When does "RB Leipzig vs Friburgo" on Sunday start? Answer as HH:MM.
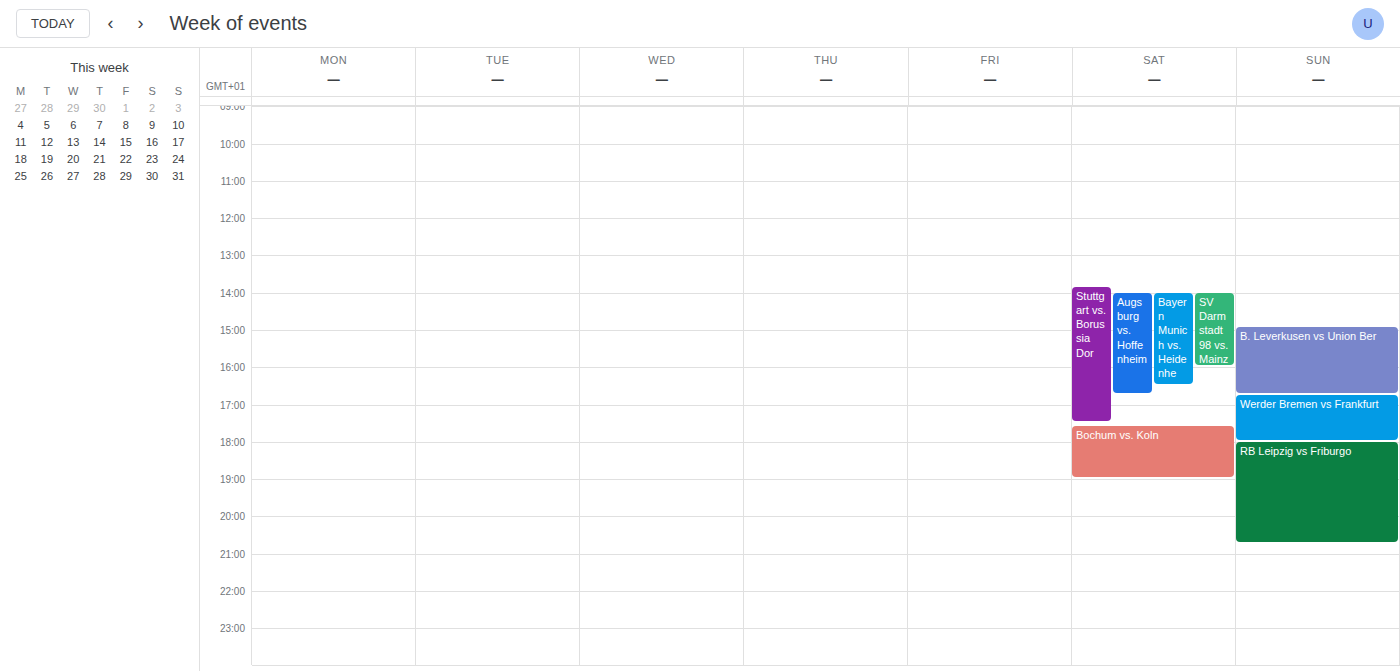
18:00